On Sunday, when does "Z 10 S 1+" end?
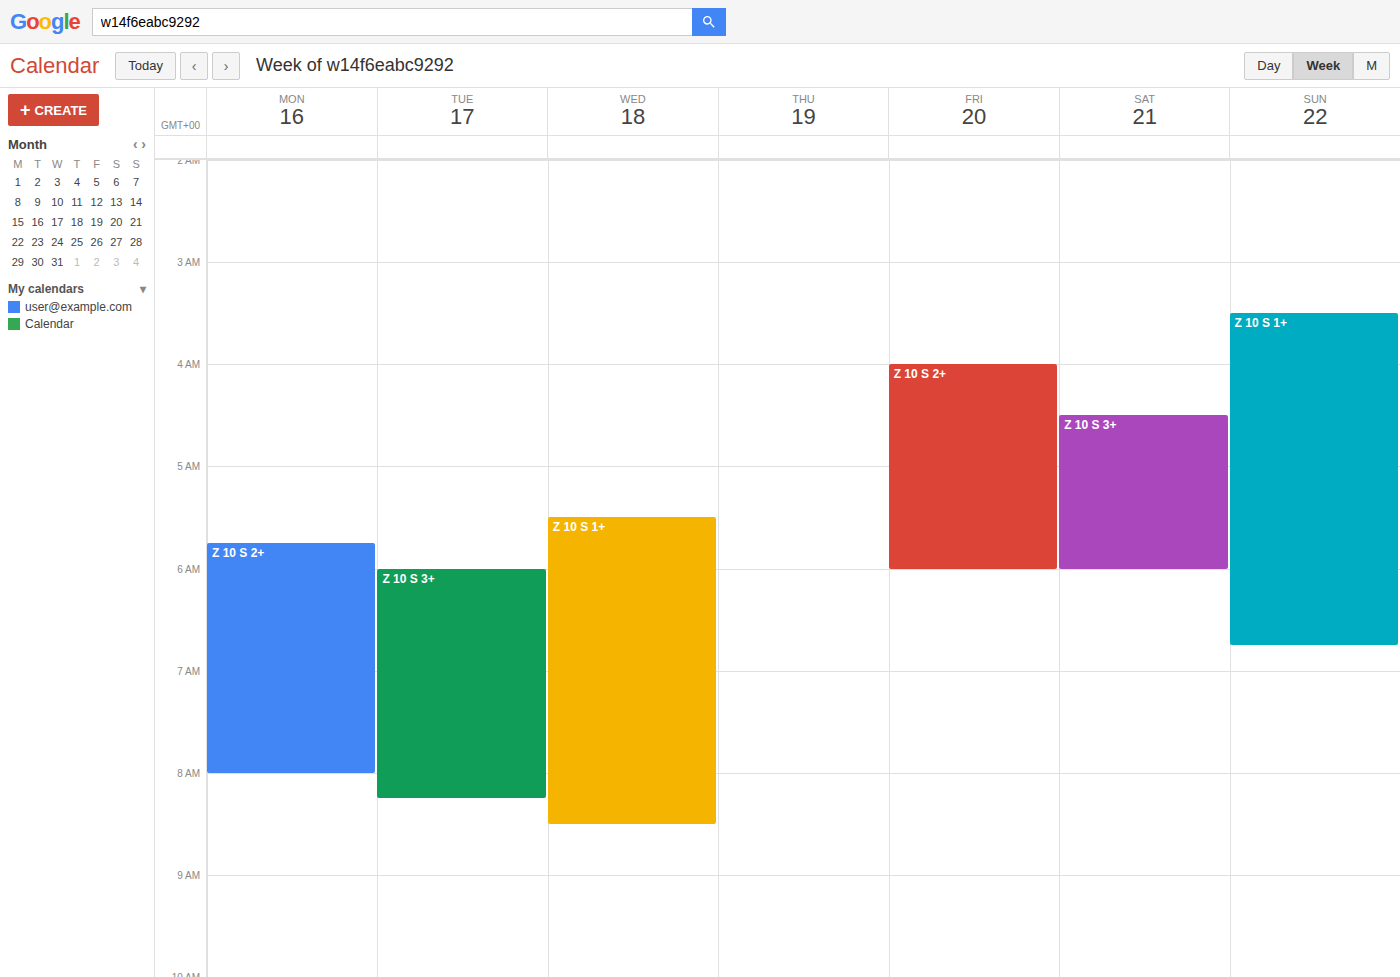
6:45 AM